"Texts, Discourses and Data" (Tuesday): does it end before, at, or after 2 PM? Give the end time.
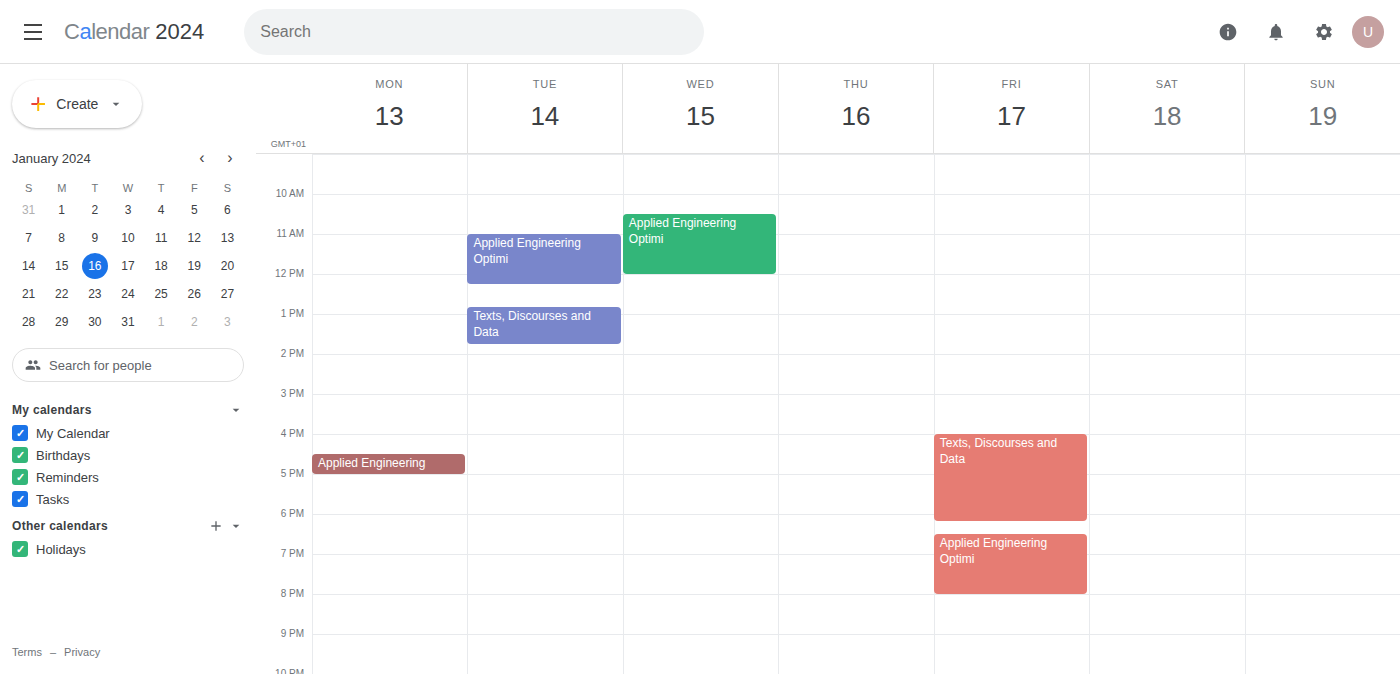
1:45 PM -- before 2 PM, 15 minutes above the 2 PM line.